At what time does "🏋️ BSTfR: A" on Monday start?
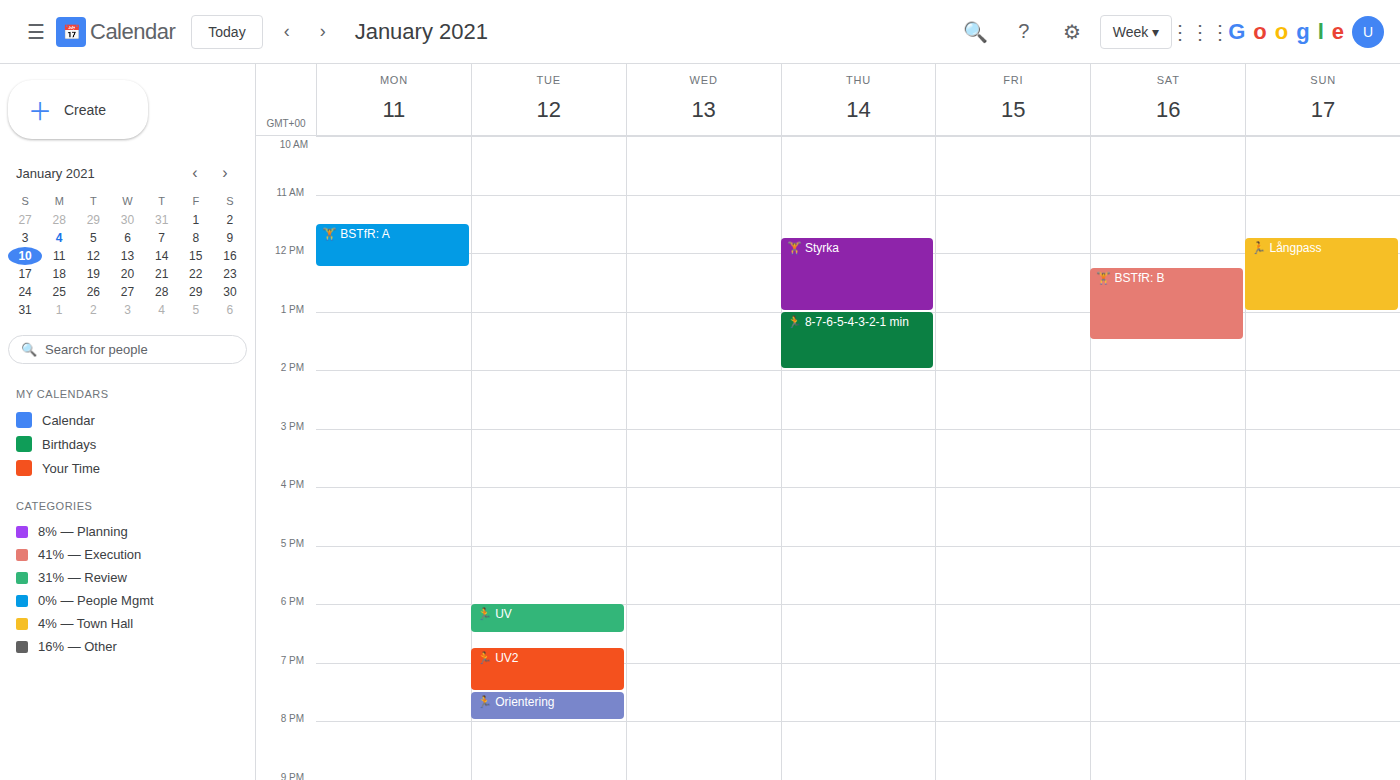
11:30 AM